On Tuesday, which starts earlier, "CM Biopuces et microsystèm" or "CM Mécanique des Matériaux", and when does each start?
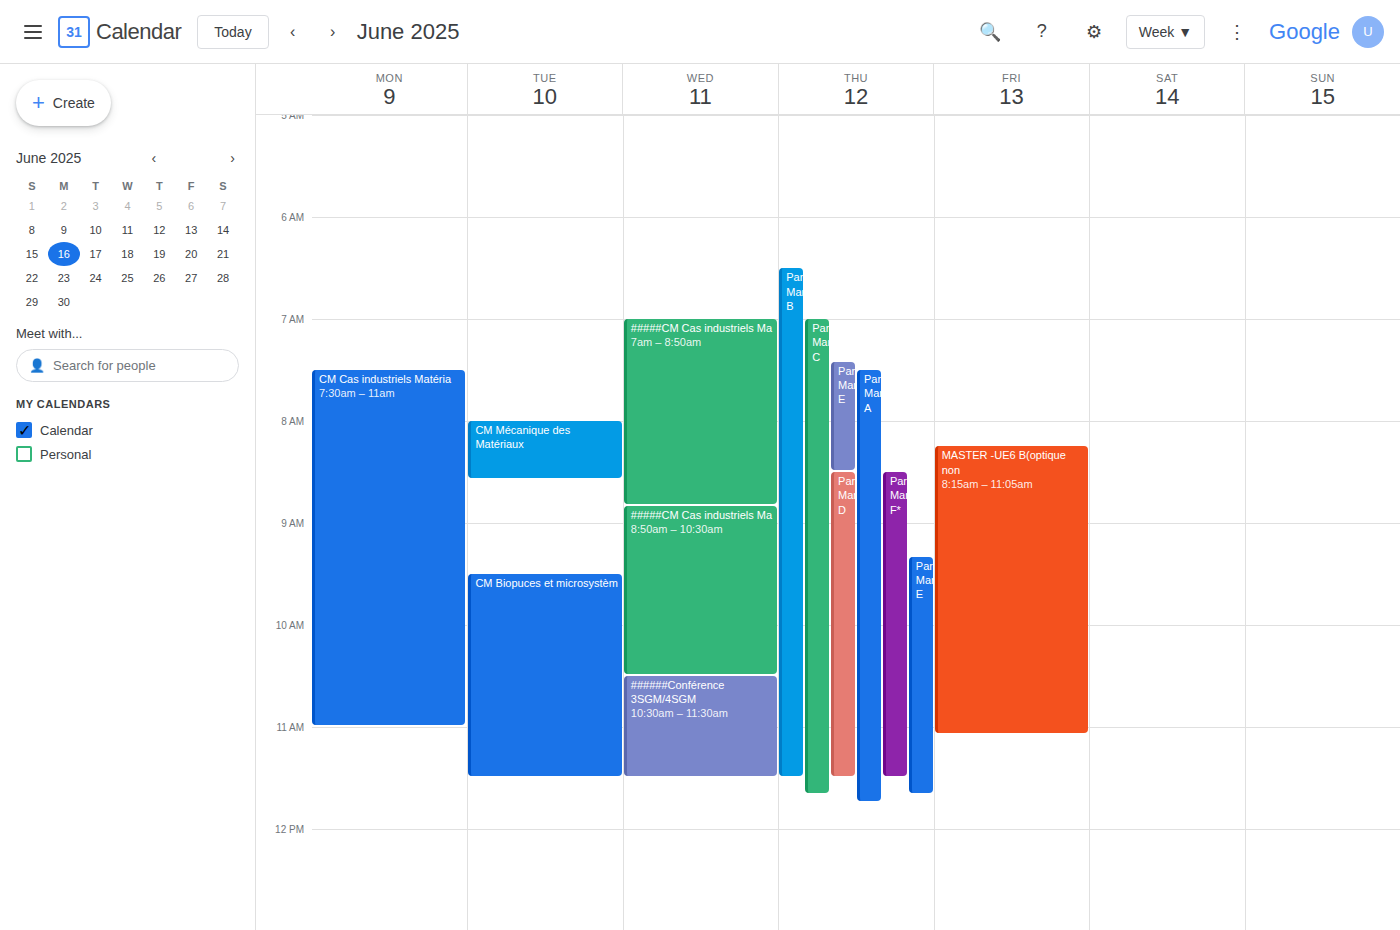
"CM Mécanique des Matériaux" 8:00 AM; "CM Biopuces et microsystèm" 9:30 AM.